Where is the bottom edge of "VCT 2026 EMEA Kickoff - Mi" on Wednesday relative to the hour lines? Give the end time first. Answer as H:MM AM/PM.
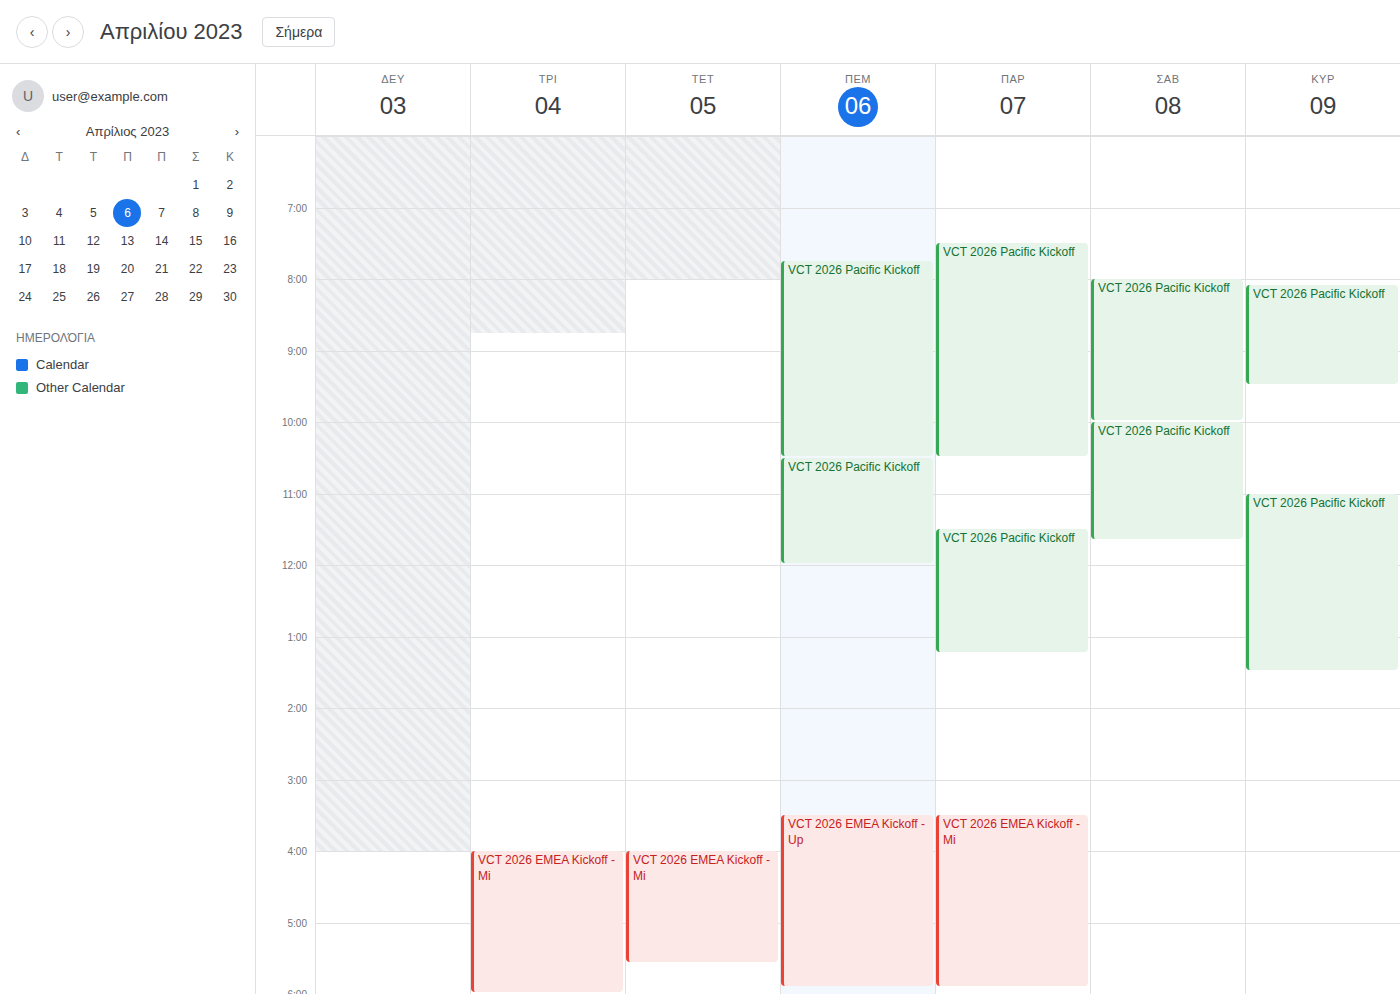
5:35 PM -- neither: 35 minutes below the 5 PM line and 25 minutes above the 6 PM line.